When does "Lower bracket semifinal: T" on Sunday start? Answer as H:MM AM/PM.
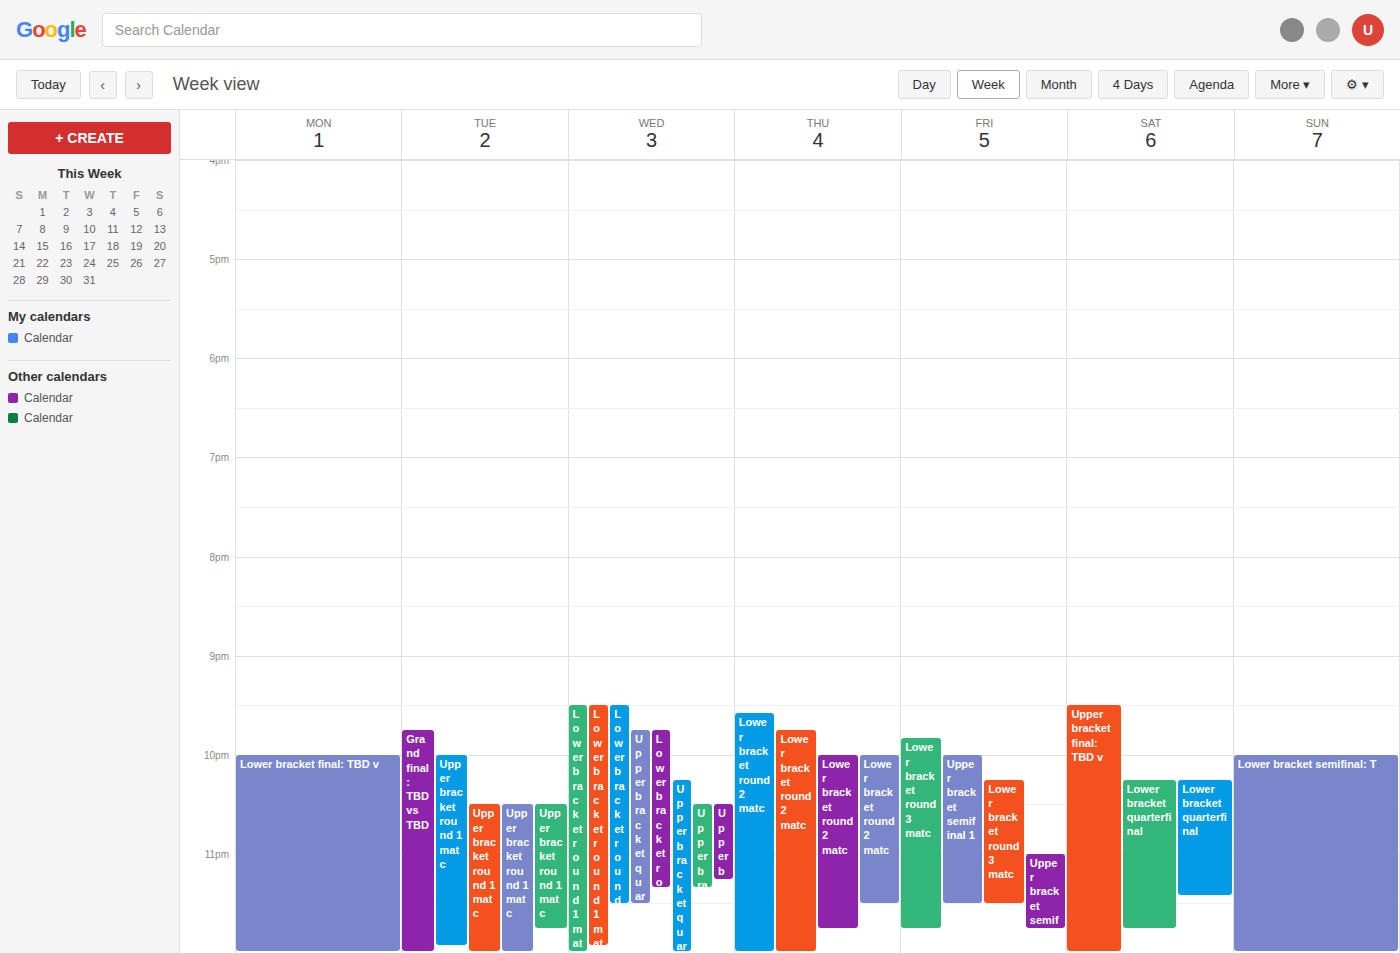
10:00 PM